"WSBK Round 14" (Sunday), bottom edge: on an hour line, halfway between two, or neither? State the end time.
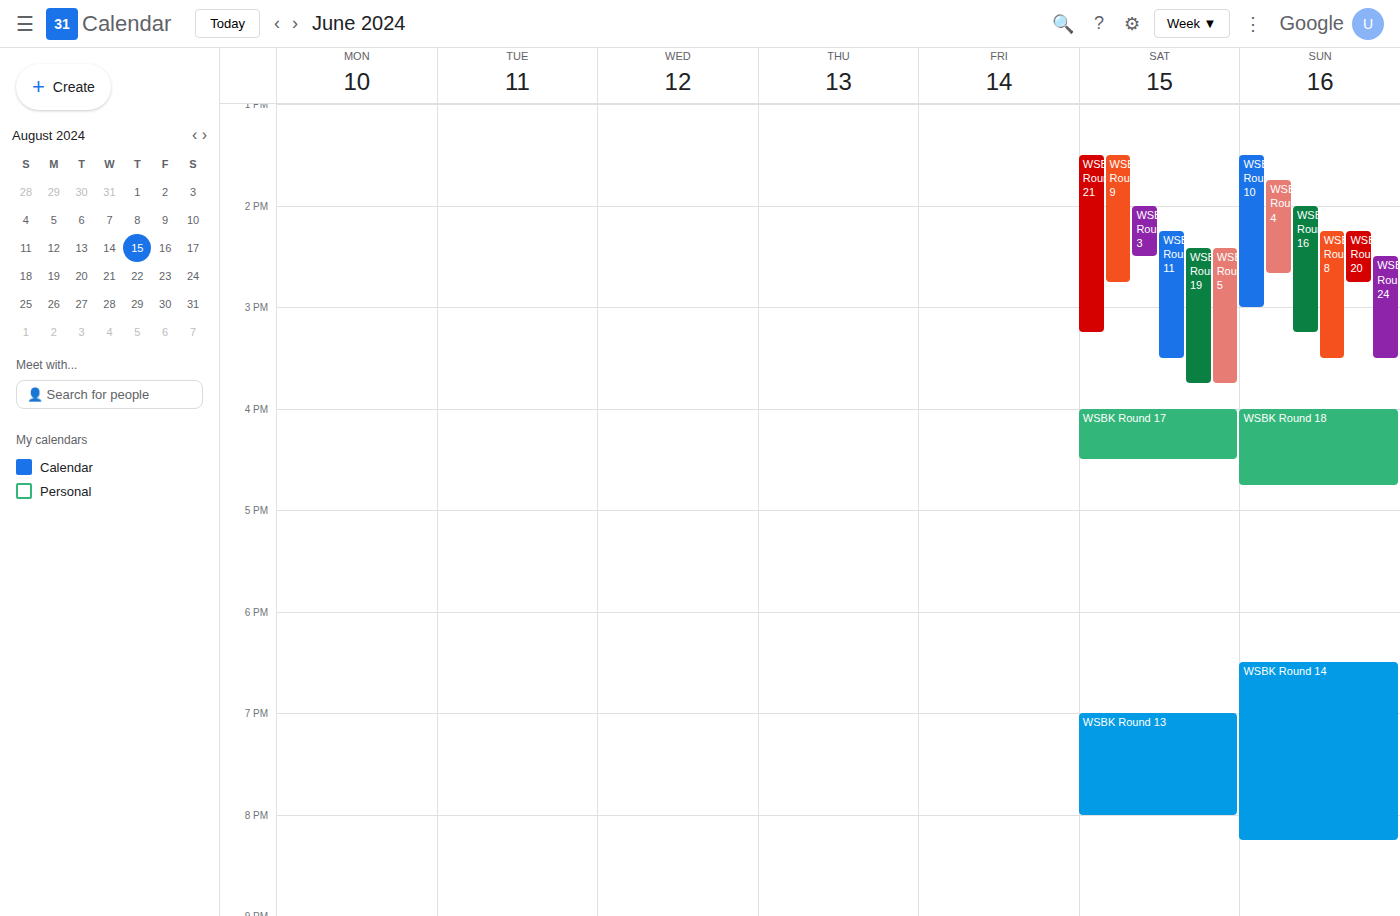
8:15 PM -- neither: a quarter of the way from the 8 PM line to the 9 PM line.